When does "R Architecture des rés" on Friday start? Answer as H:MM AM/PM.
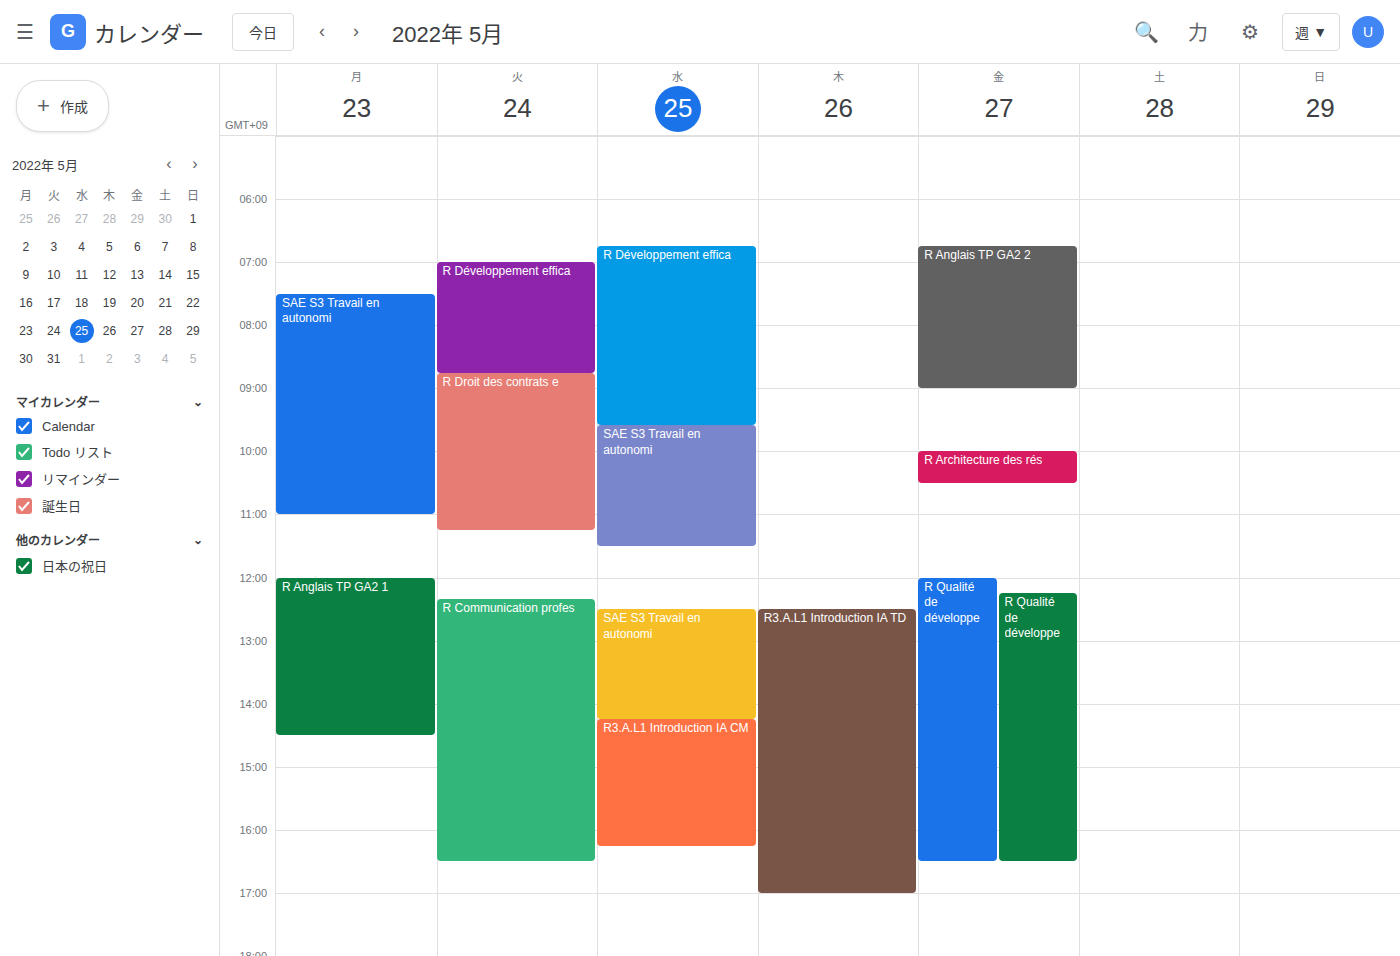
10:00 AM